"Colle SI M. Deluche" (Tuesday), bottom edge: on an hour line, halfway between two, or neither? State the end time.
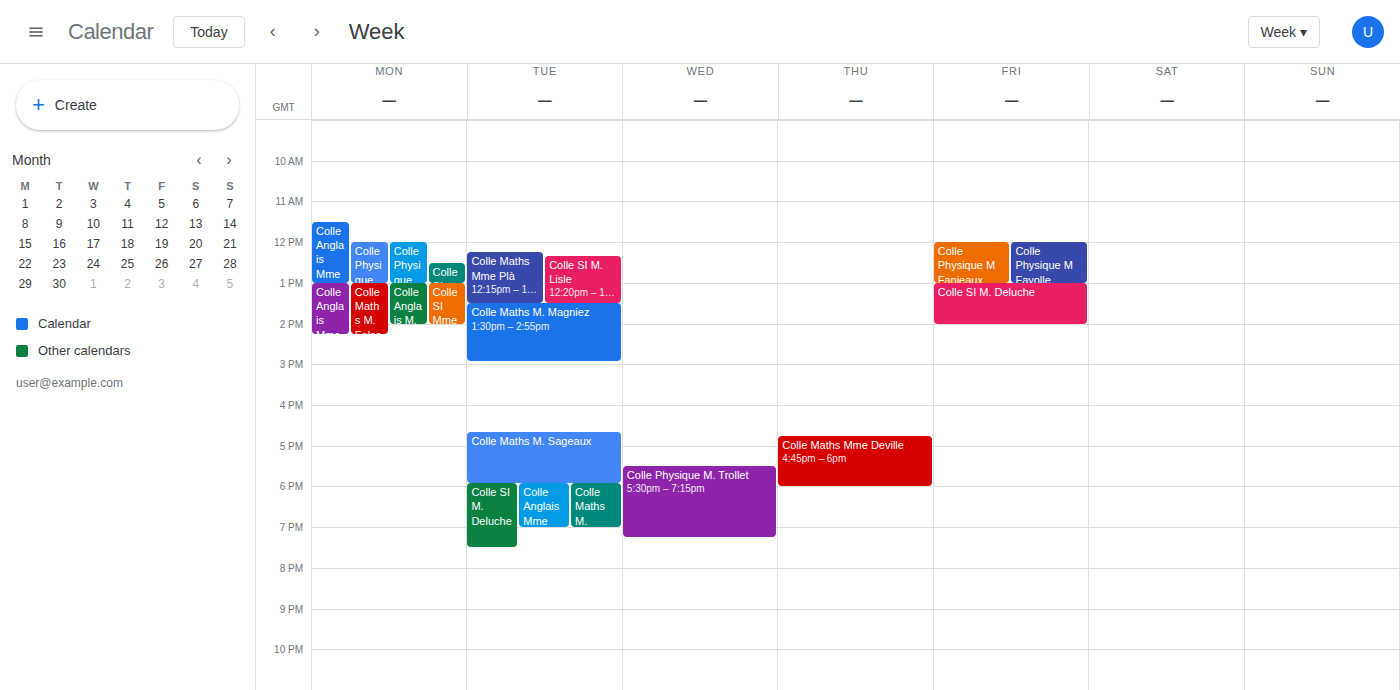
19:30 -- halfway between the 19:00 and 20:00 lines.